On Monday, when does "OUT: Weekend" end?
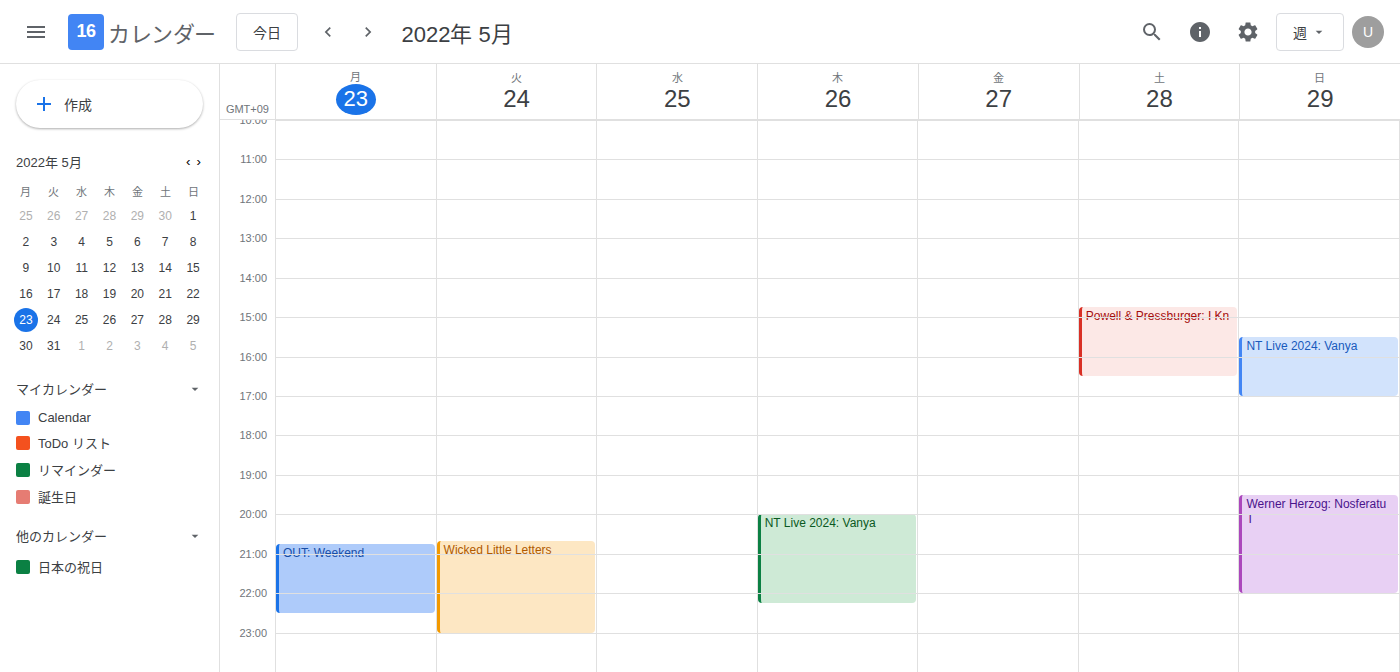
10:30 PM